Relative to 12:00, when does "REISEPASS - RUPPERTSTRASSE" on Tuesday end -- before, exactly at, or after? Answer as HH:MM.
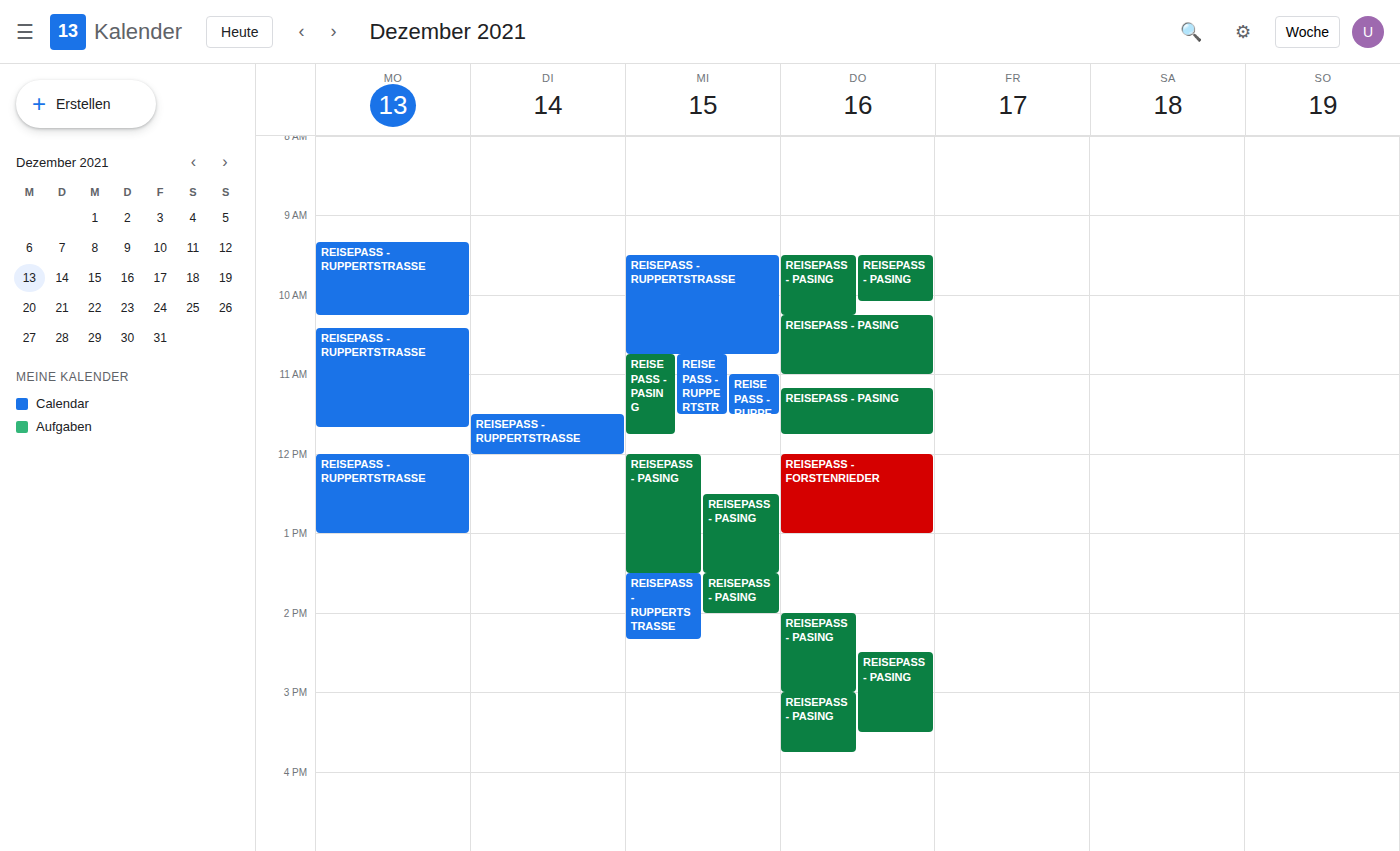
12:00 -- exactly at 12:00, on the 12:00 line.